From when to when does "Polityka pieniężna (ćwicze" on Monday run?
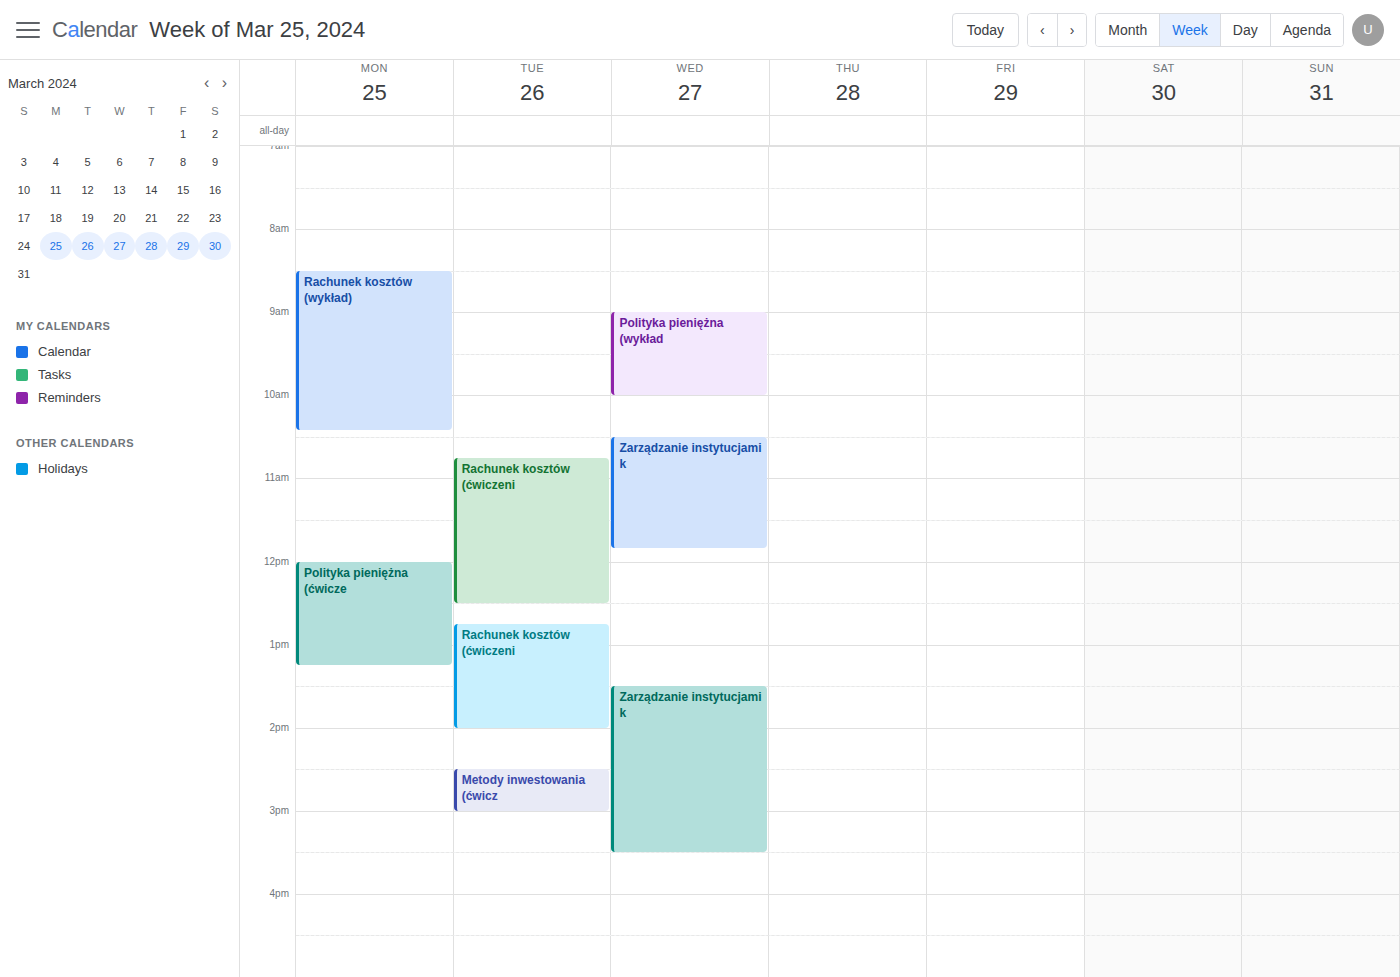
12:00 PM to 1:15 PM